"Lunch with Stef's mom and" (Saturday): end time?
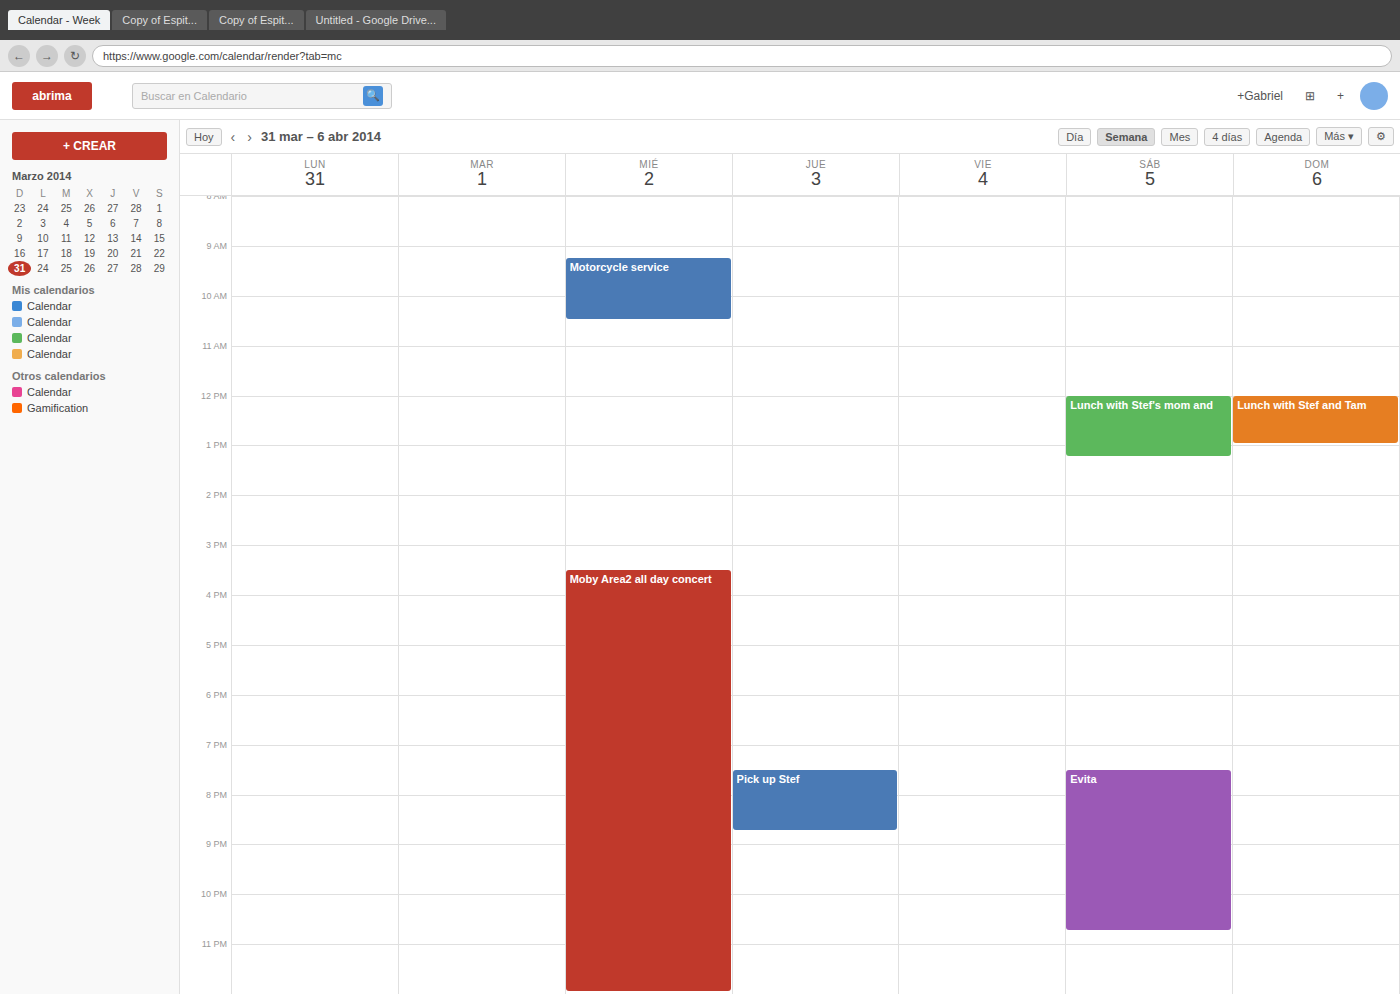
1:15 PM